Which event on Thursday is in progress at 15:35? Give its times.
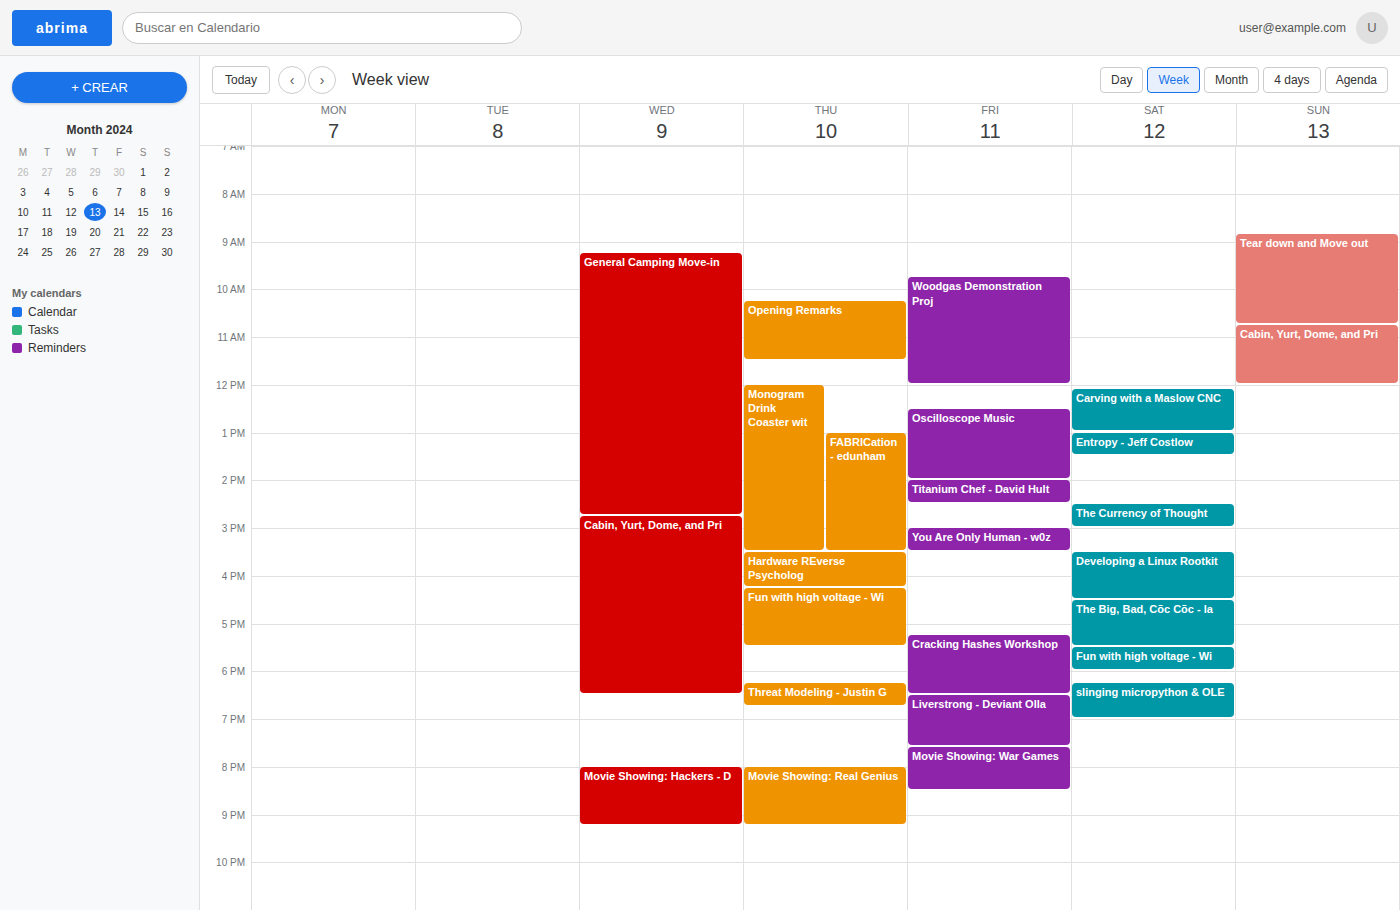
"Hardware REverse Psycholog", 15:30 to 16:15